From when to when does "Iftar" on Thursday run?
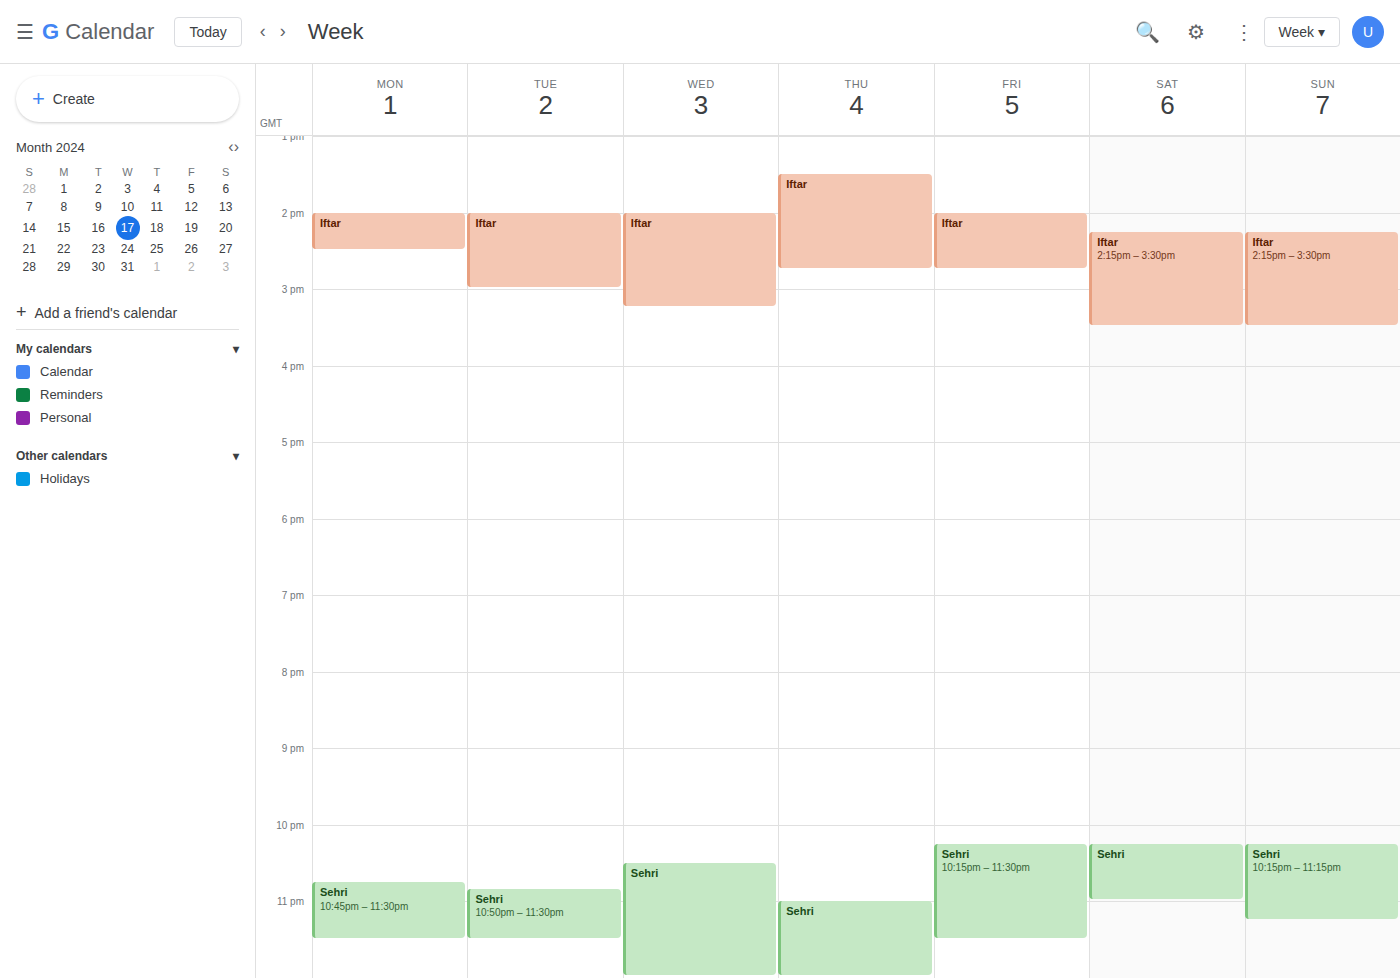
13:30 to 14:45